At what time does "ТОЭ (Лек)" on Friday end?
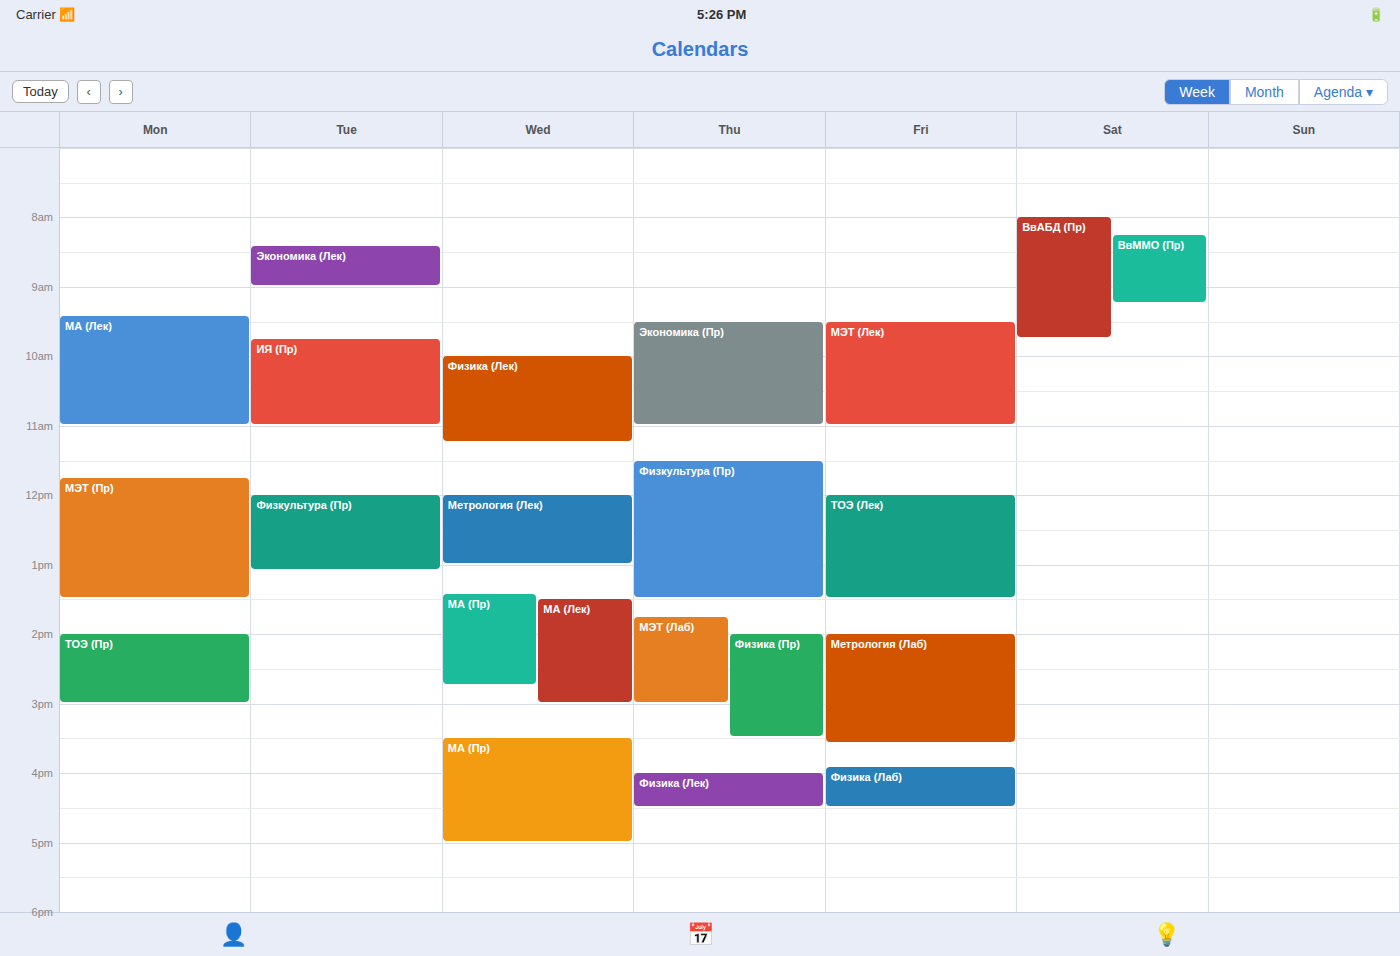
13:30